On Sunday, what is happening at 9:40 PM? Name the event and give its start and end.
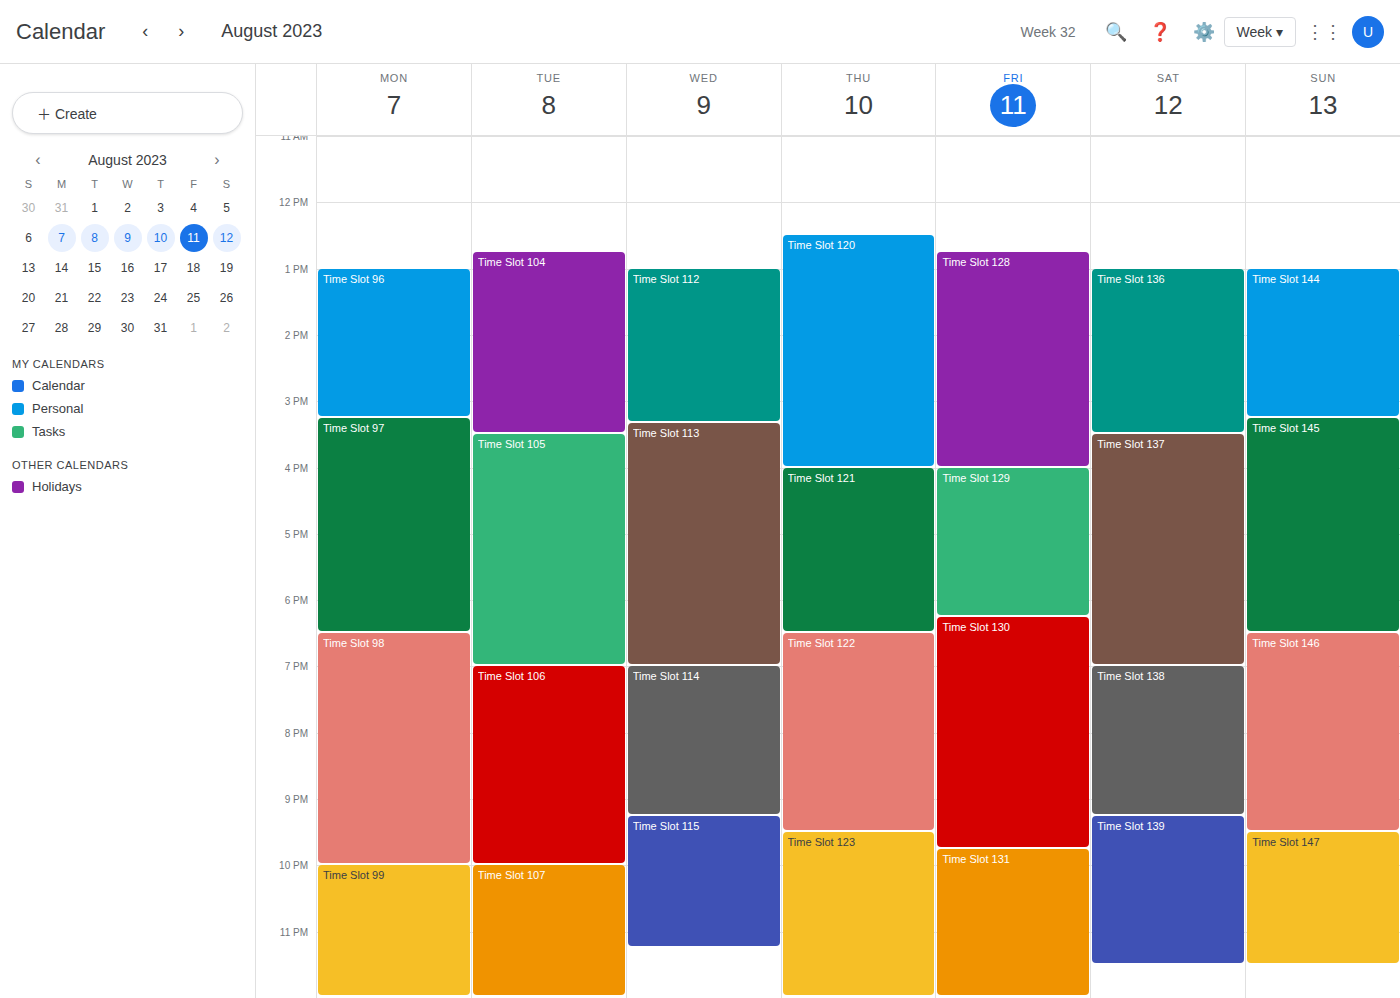
"Time Slot 147", 9:30 PM to 11:30 PM